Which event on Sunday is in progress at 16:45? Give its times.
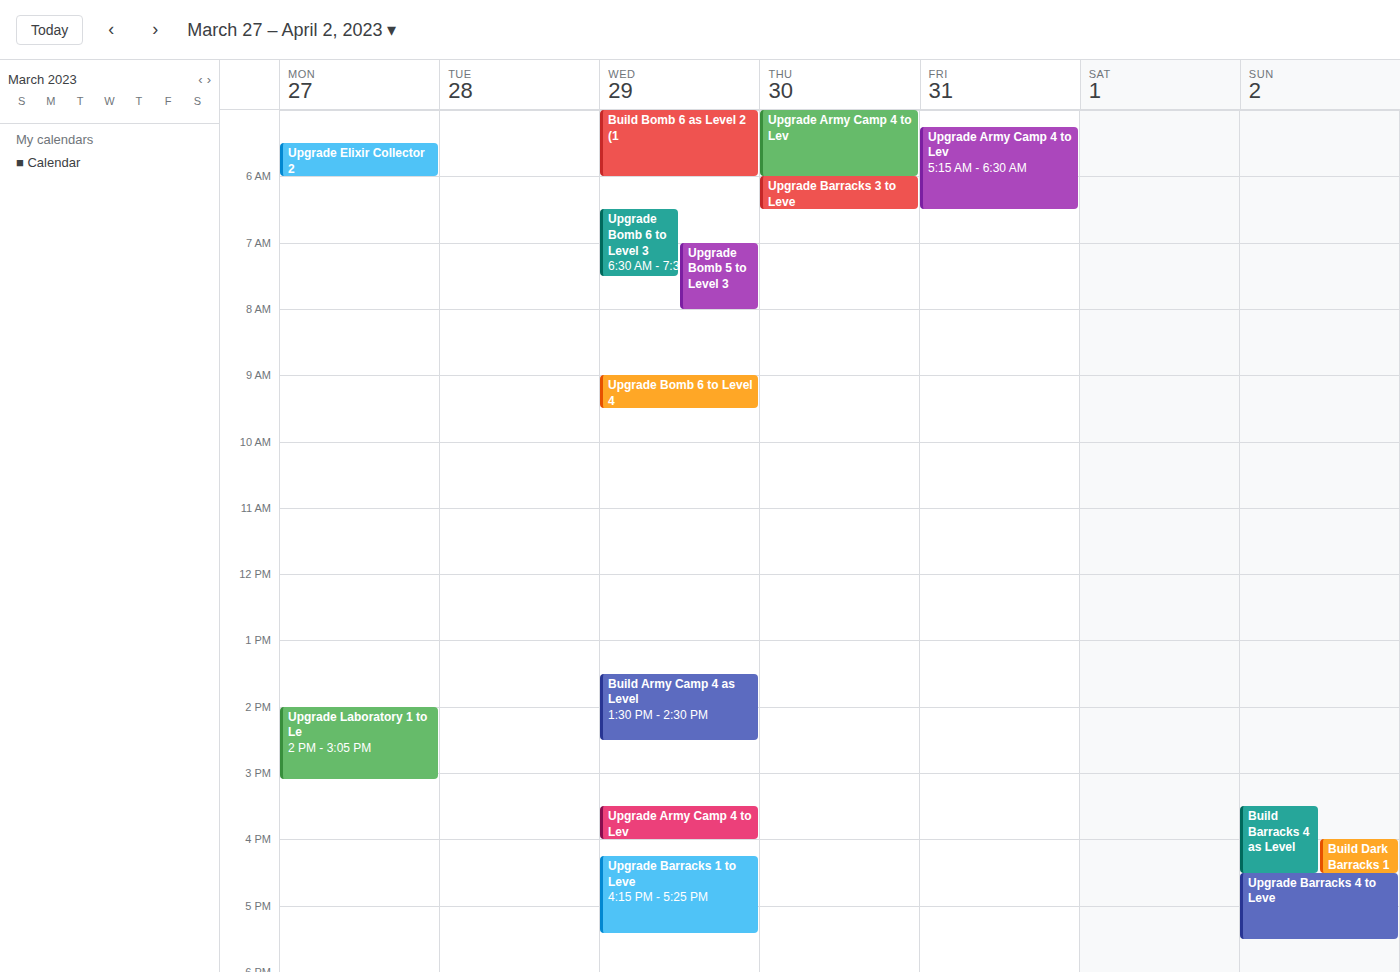
"Upgrade Barracks 4 to Leve", 16:30 to 17:30